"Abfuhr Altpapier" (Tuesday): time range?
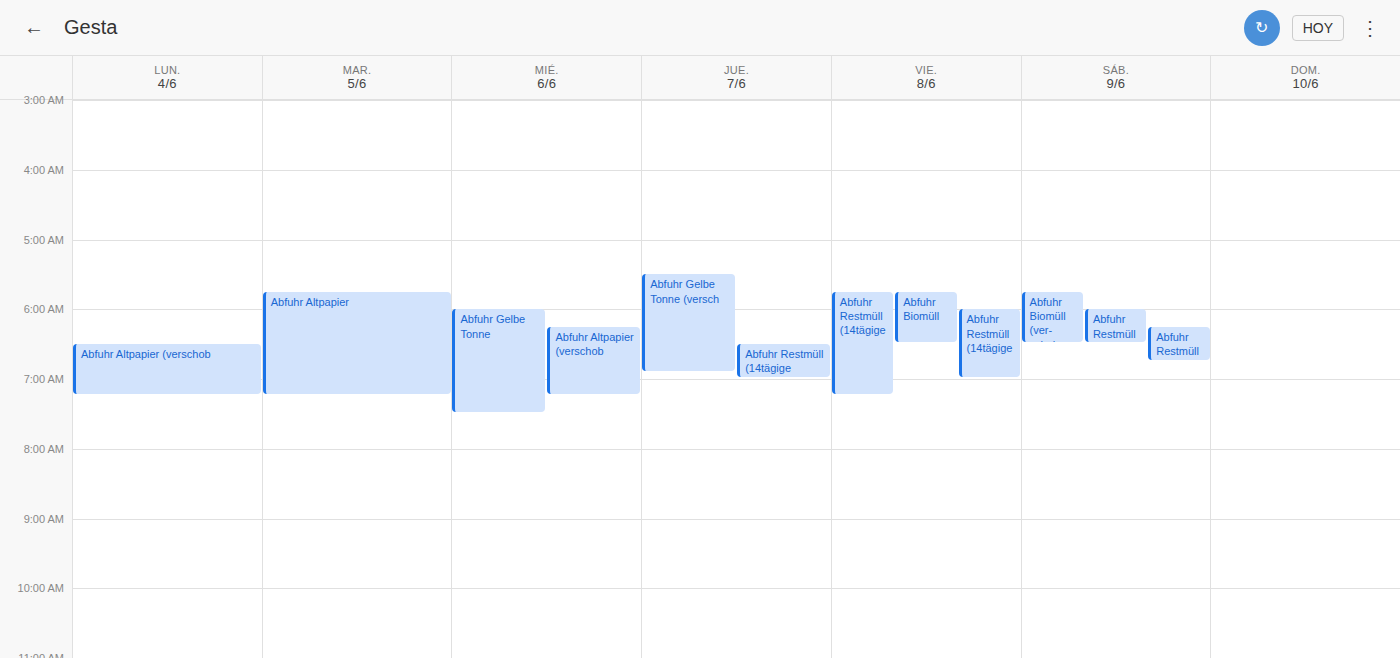
5:45 AM to 7:15 AM